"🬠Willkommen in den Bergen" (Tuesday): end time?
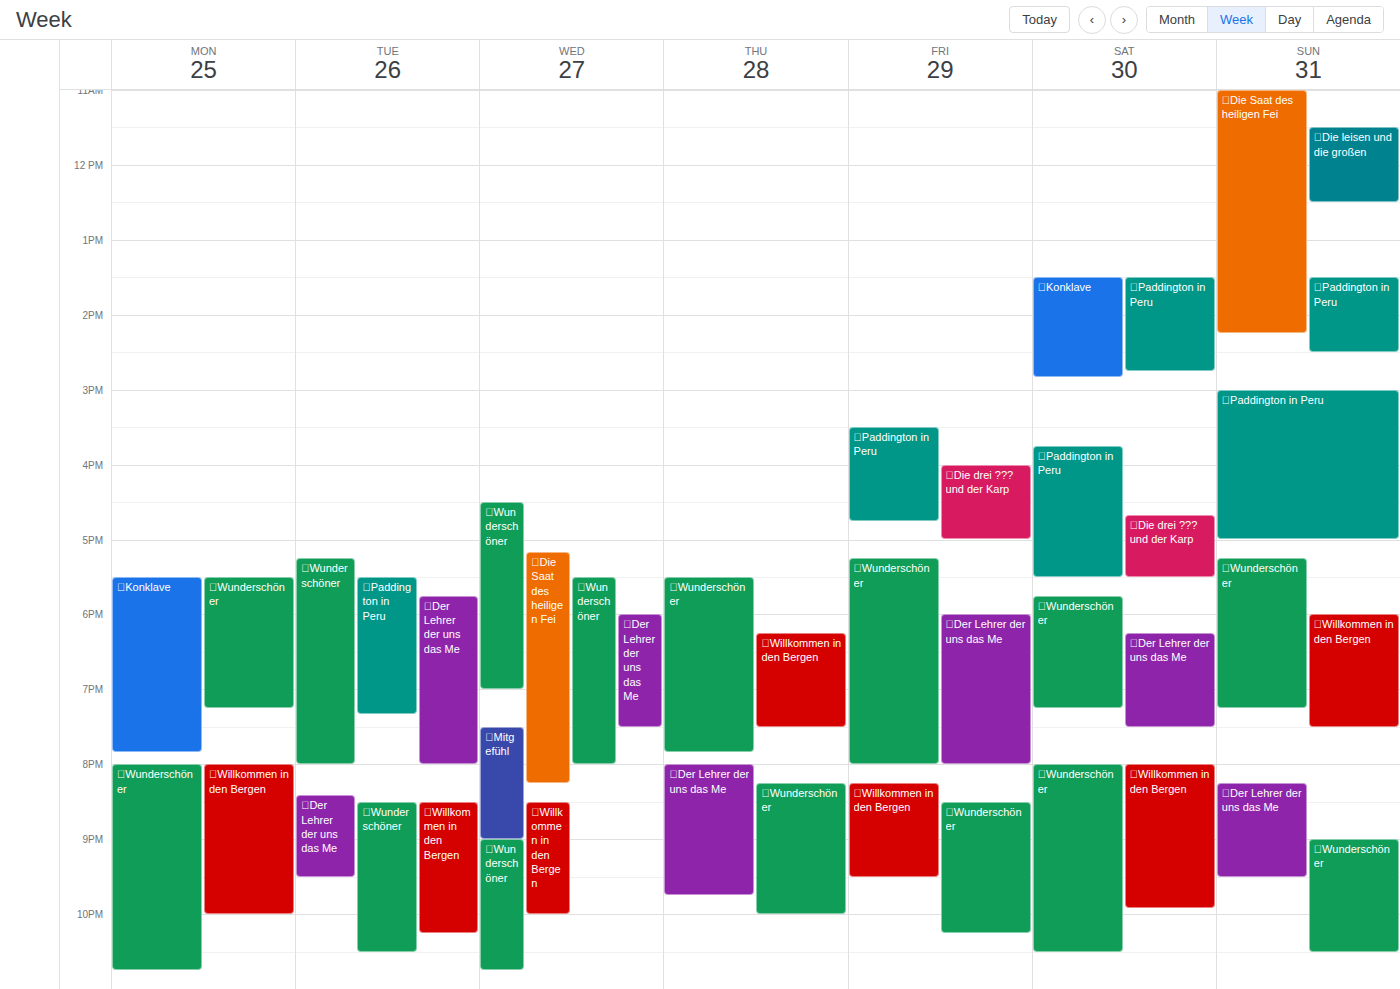
10:15 PM